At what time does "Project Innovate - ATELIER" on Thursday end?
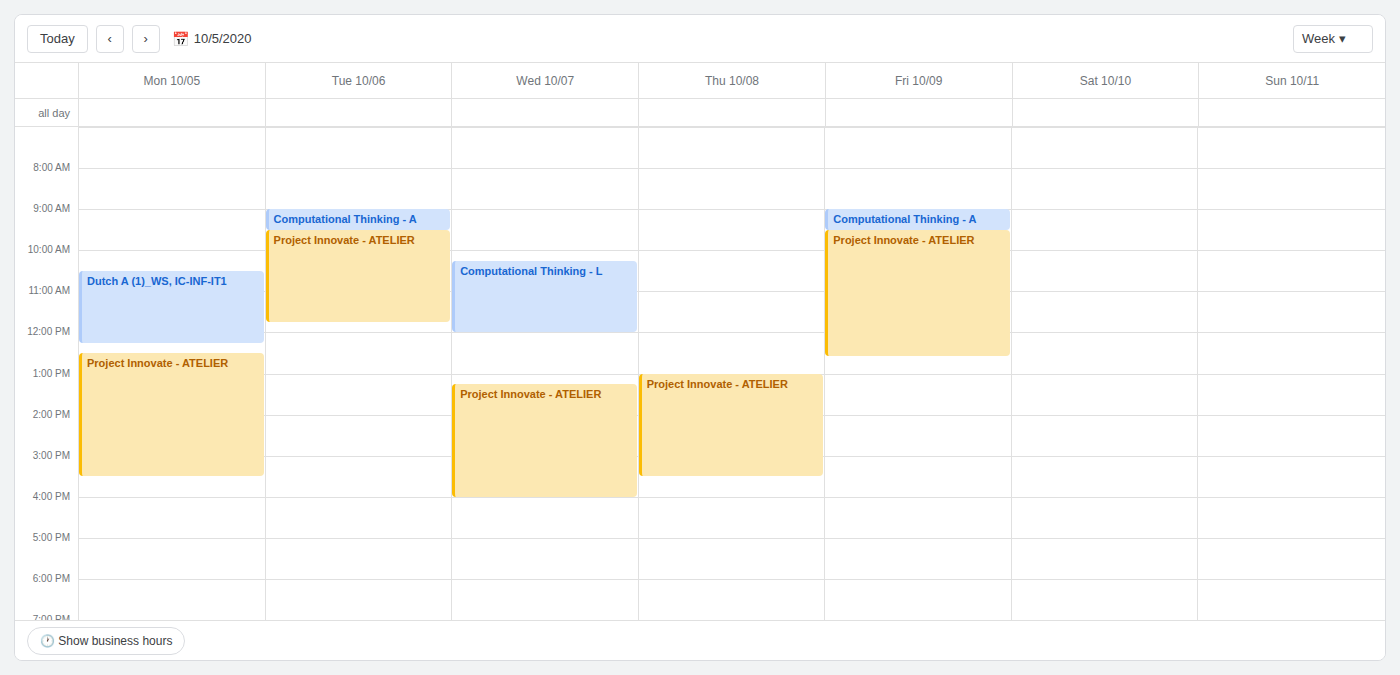
15:30